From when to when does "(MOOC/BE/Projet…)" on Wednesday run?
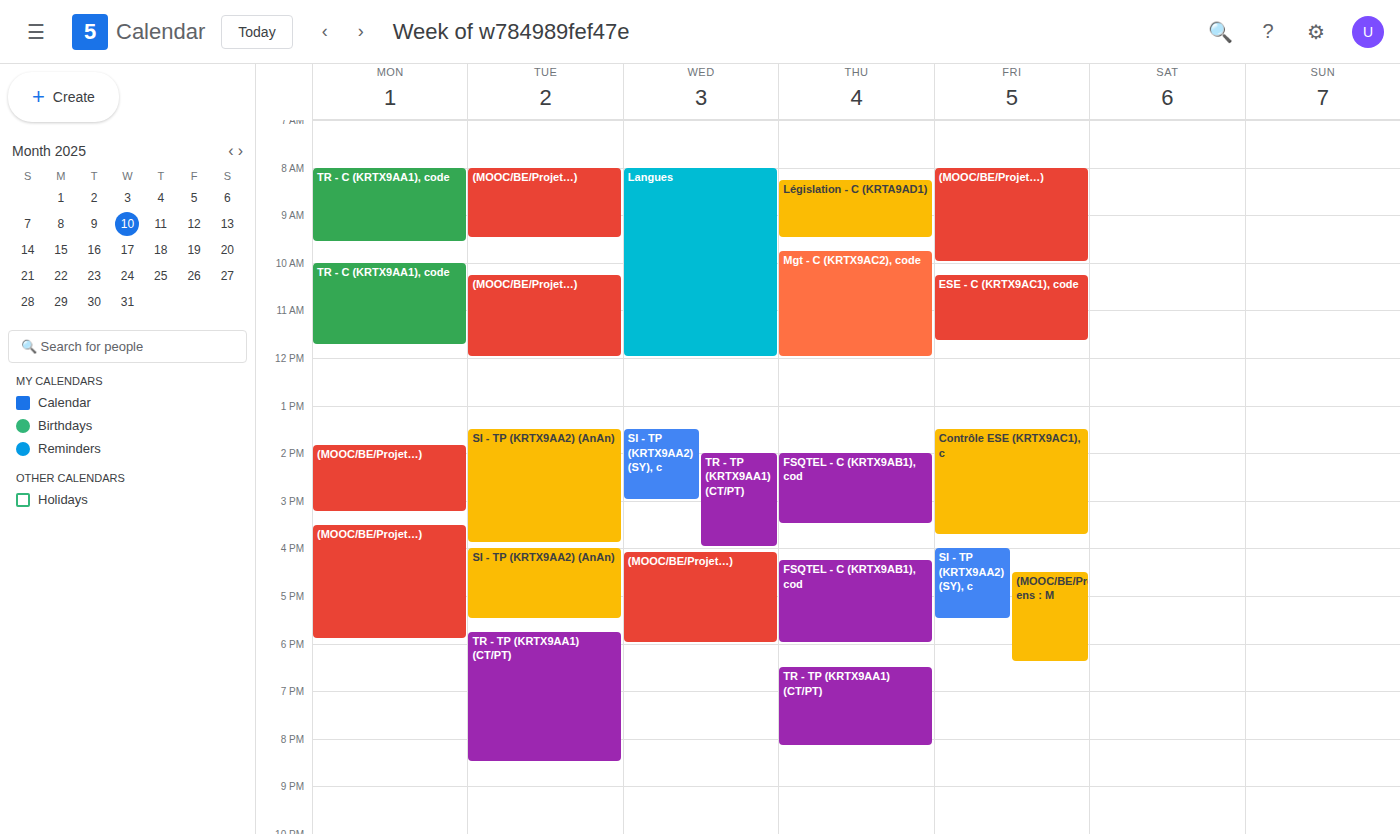
4:05 PM to 6:00 PM